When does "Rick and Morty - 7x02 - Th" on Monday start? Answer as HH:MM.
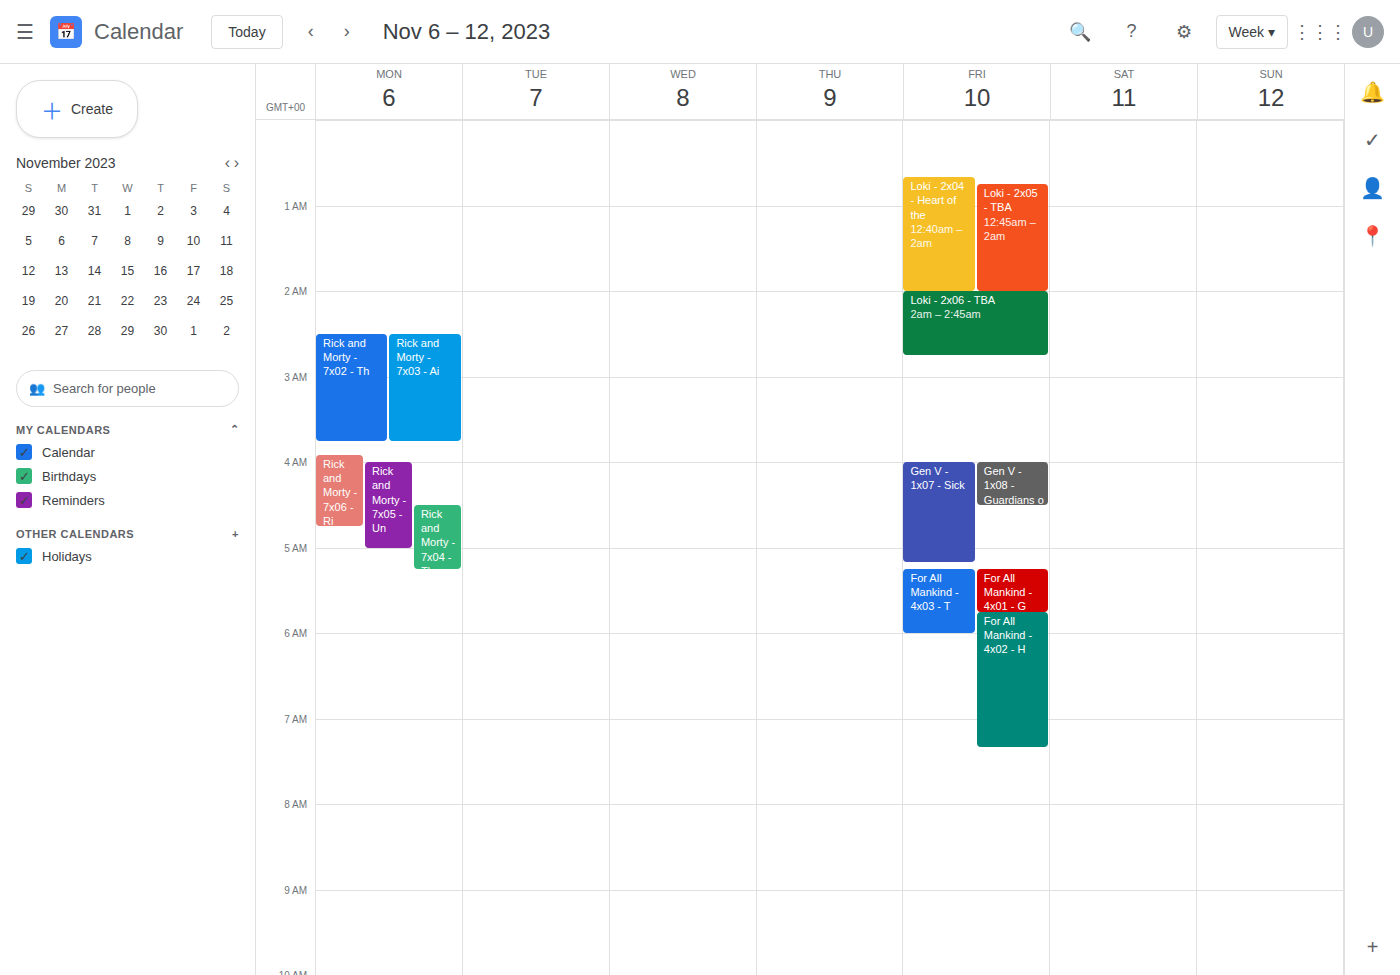
02:30